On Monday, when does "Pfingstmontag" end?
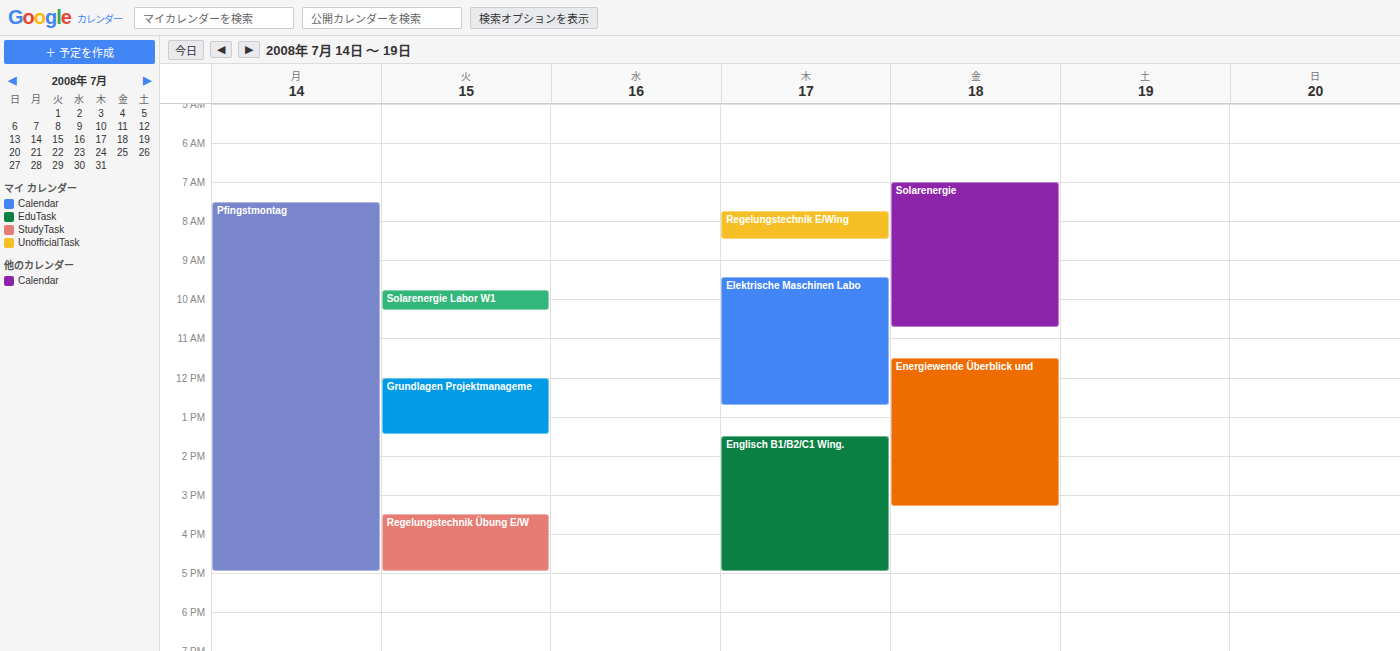
5:00 PM